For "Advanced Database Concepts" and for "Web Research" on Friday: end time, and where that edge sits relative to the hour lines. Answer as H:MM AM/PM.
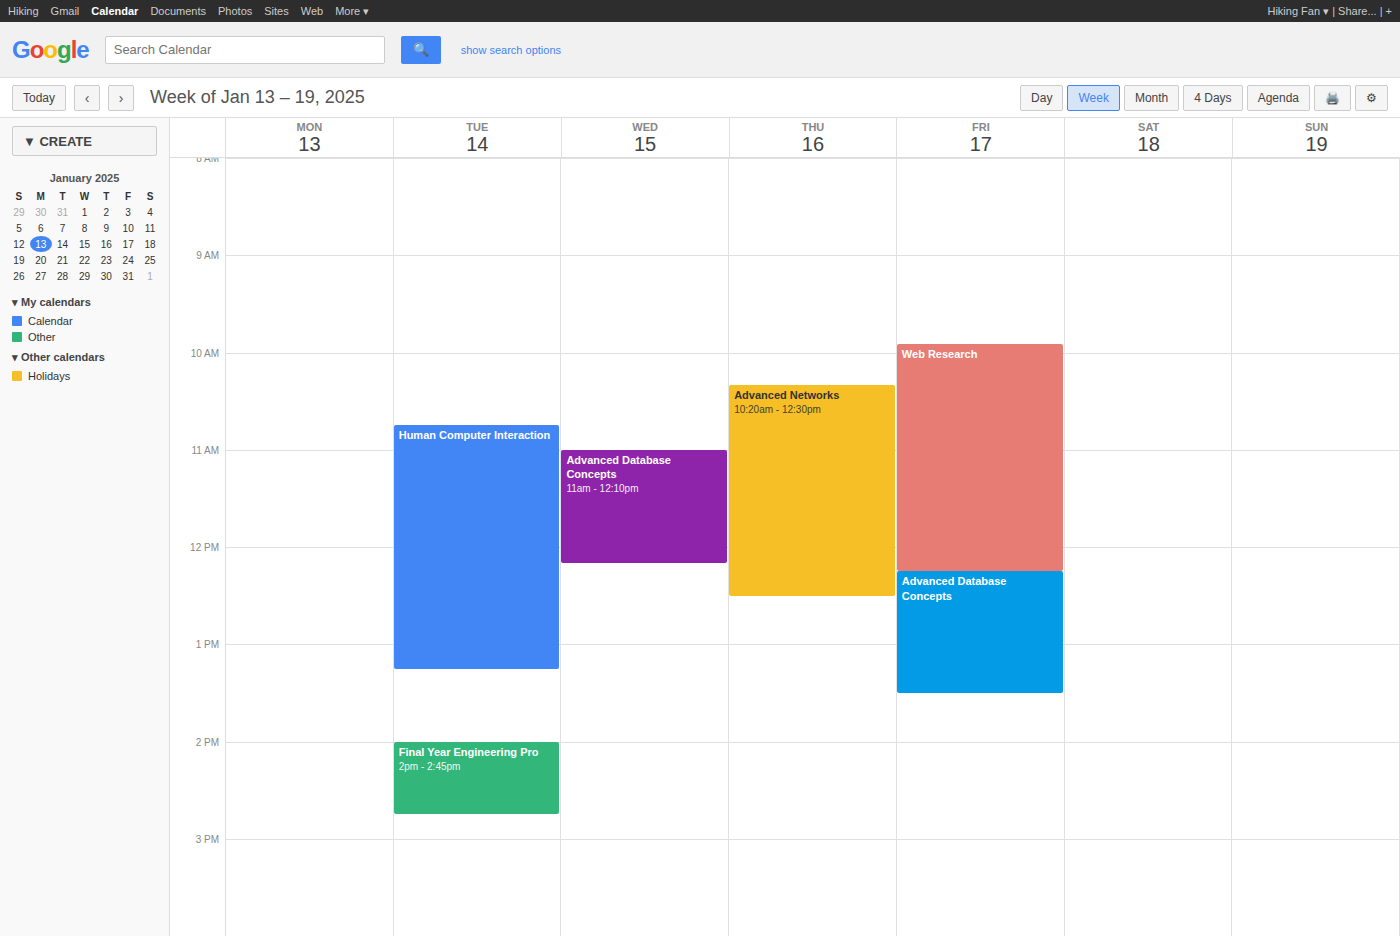
"Advanced Database Concepts": 1:30 PM, halfway between the 1 PM and 2 PM lines. "Web Research": 12:15 PM, neither: a quarter of the way from the 12 PM line to the 1 PM line.